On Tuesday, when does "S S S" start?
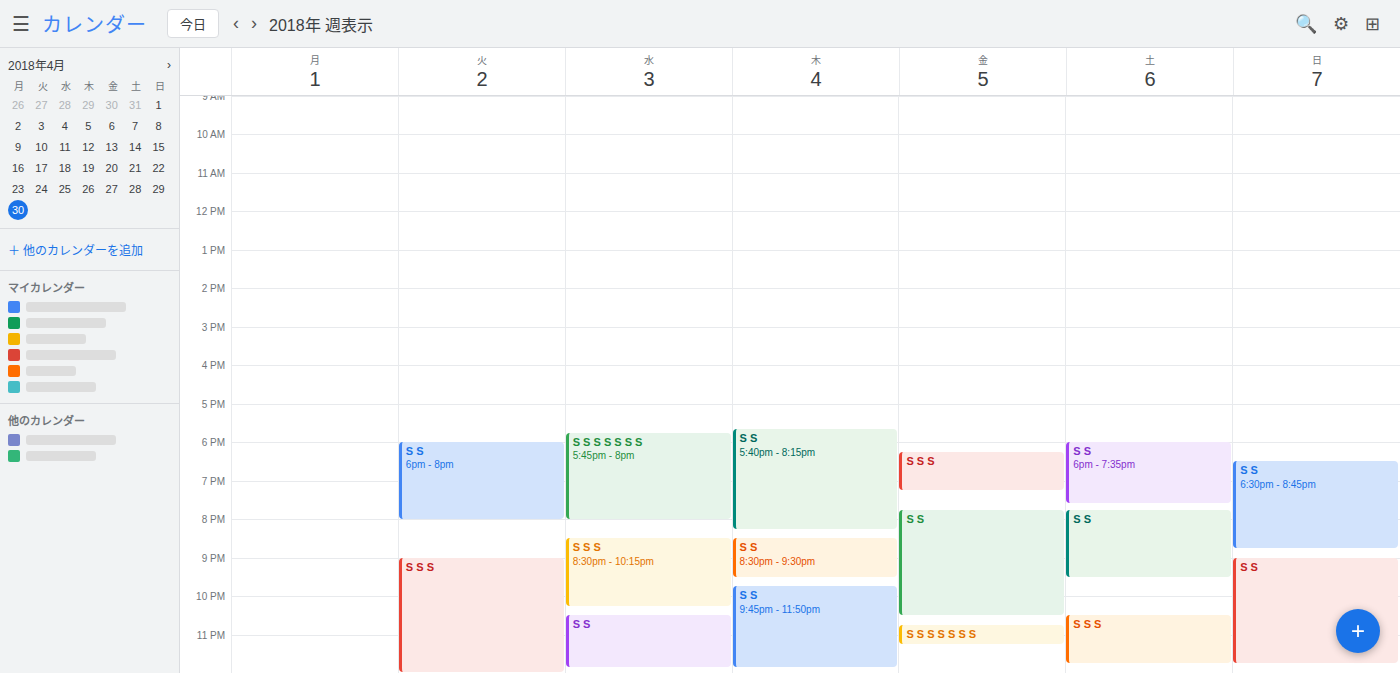
9:00 PM